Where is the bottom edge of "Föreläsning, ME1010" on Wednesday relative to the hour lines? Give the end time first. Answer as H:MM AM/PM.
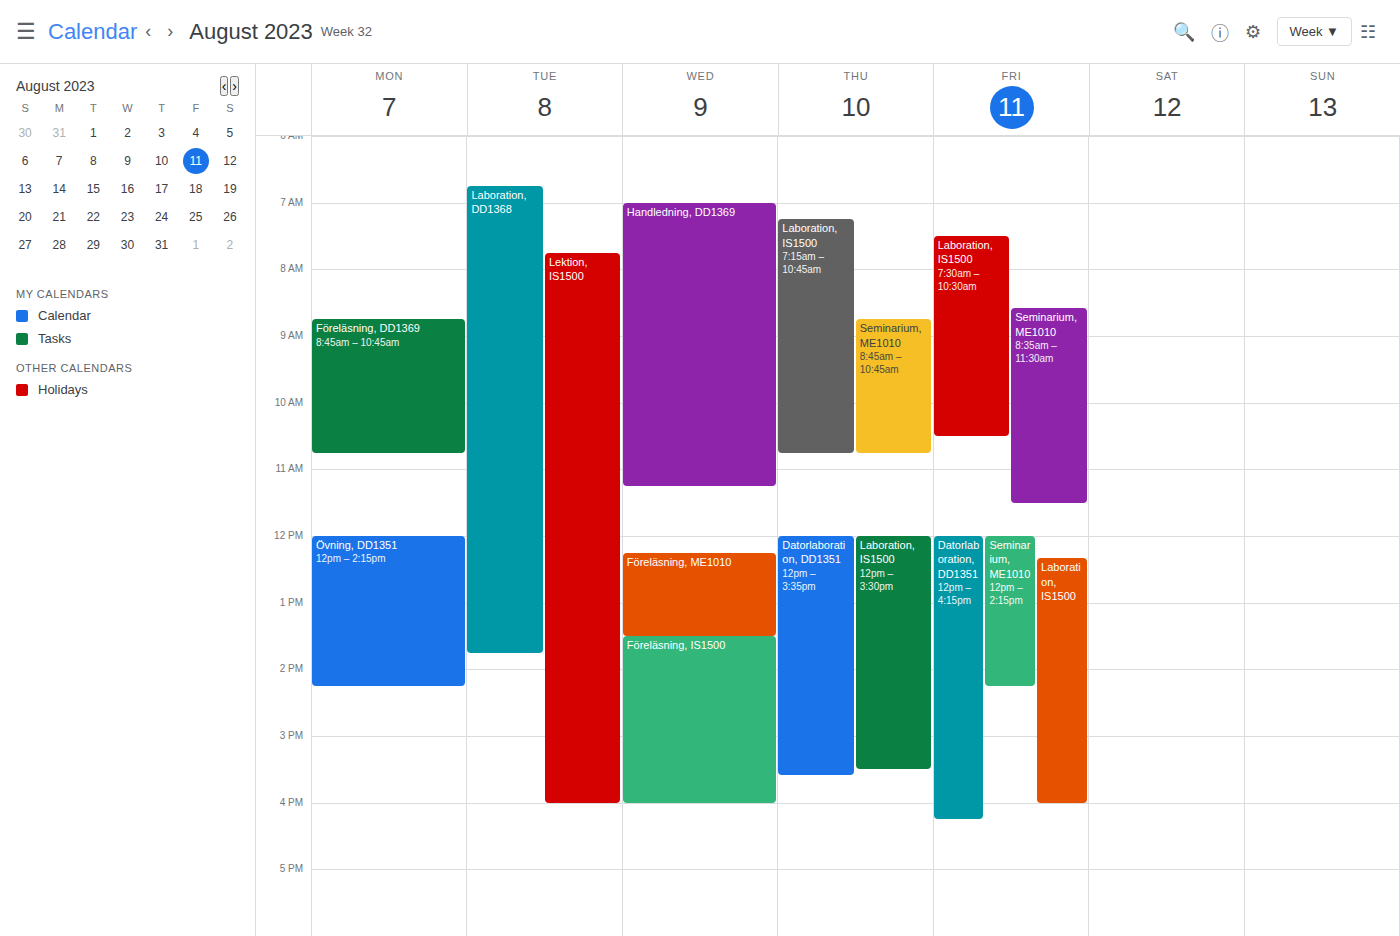
1:30 PM -- halfway between the 1 PM and 2 PM lines.